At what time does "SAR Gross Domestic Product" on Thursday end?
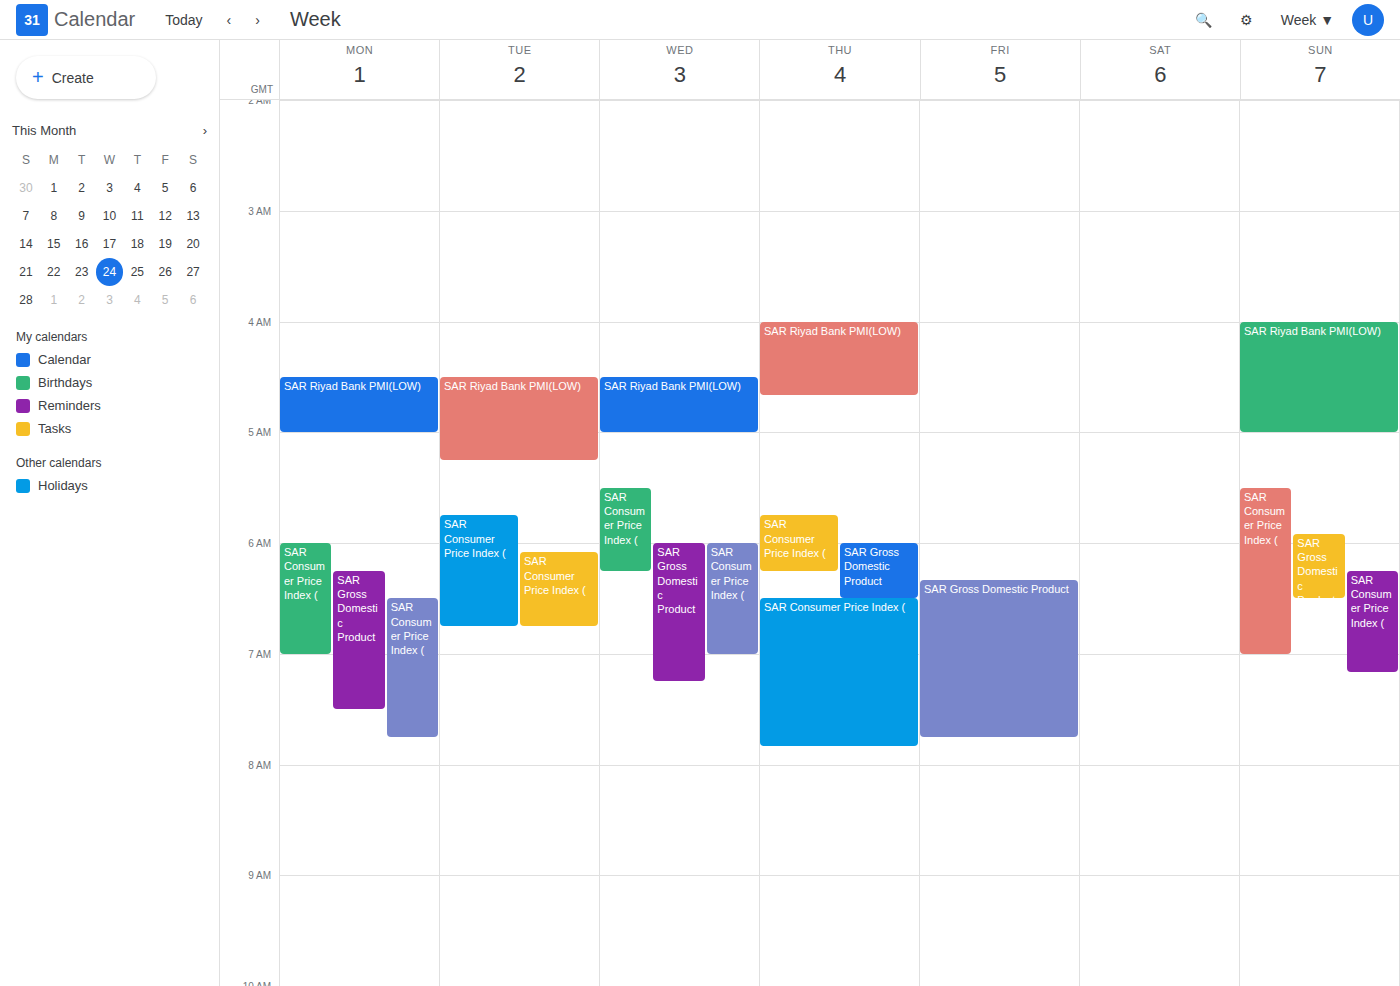
6:30 AM